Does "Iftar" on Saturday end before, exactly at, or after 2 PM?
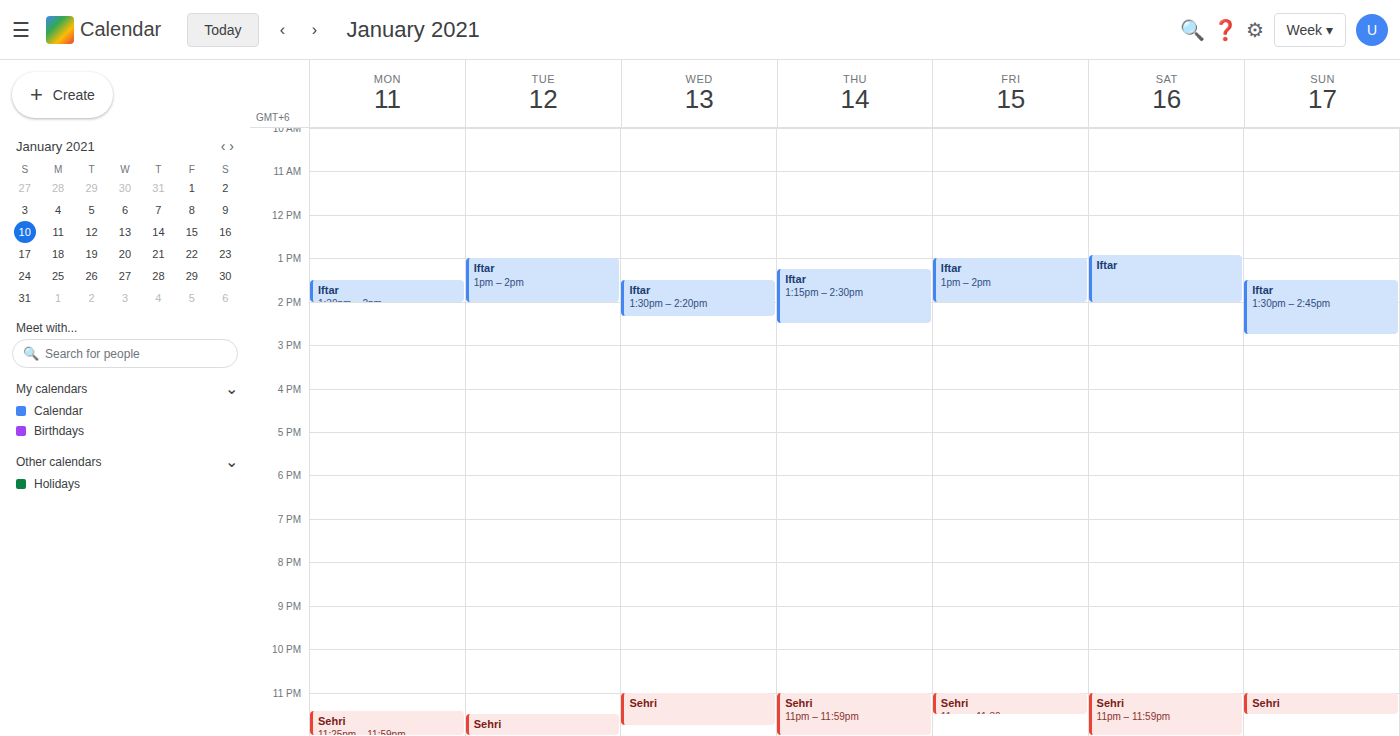
2:00 PM -- exactly at 2 PM, on the 2 PM line.